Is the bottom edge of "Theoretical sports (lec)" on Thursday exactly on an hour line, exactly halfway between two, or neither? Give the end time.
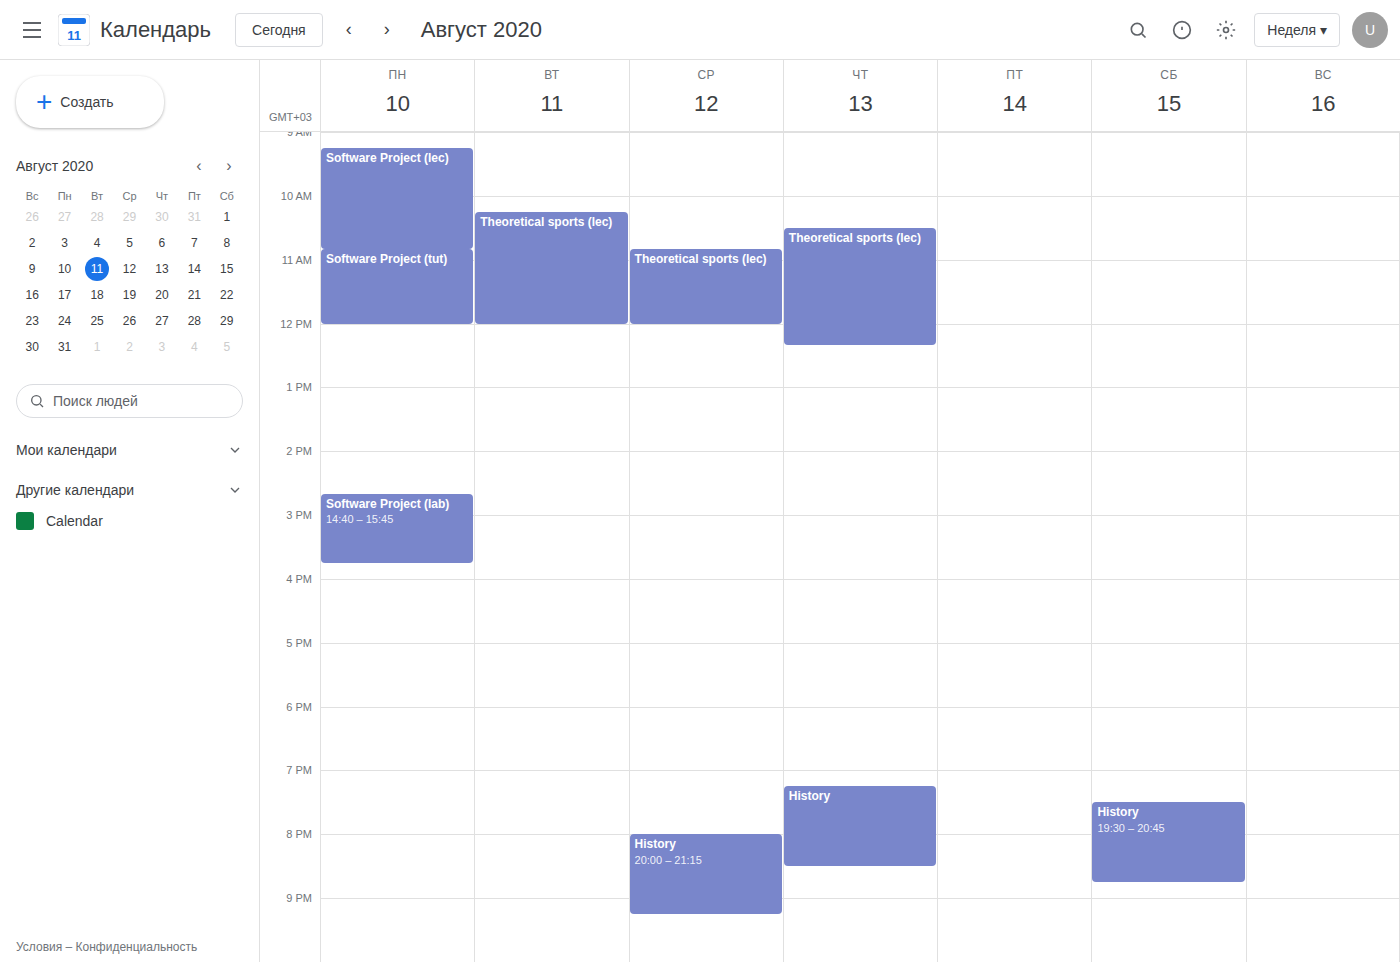
12:20 PM -- neither: 20 minutes below the 12 PM line and 40 minutes above the 1 PM line.